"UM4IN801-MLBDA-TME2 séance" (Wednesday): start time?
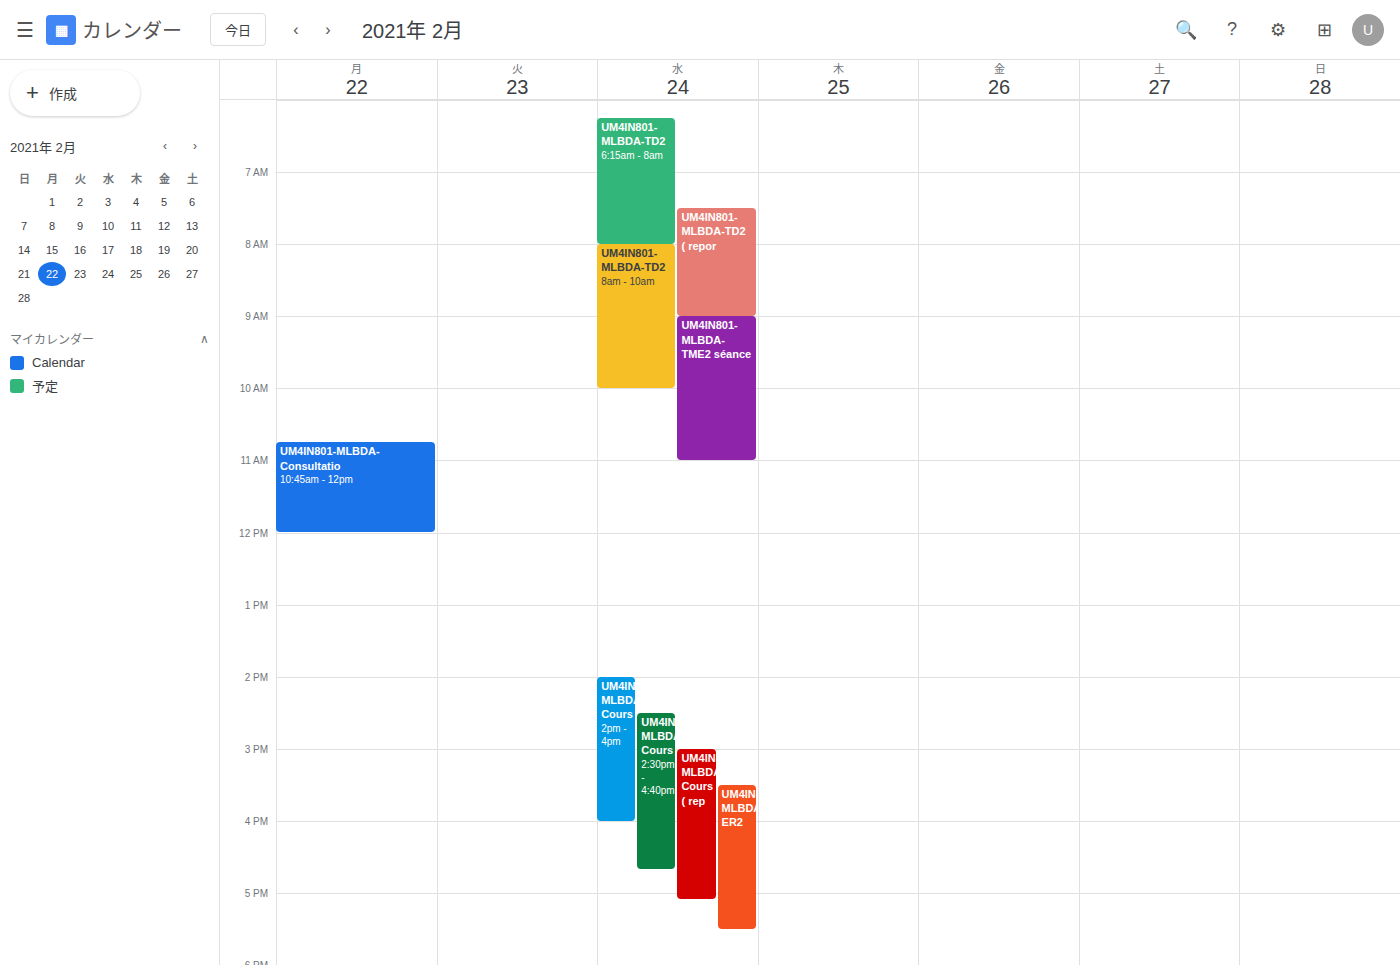
09:00